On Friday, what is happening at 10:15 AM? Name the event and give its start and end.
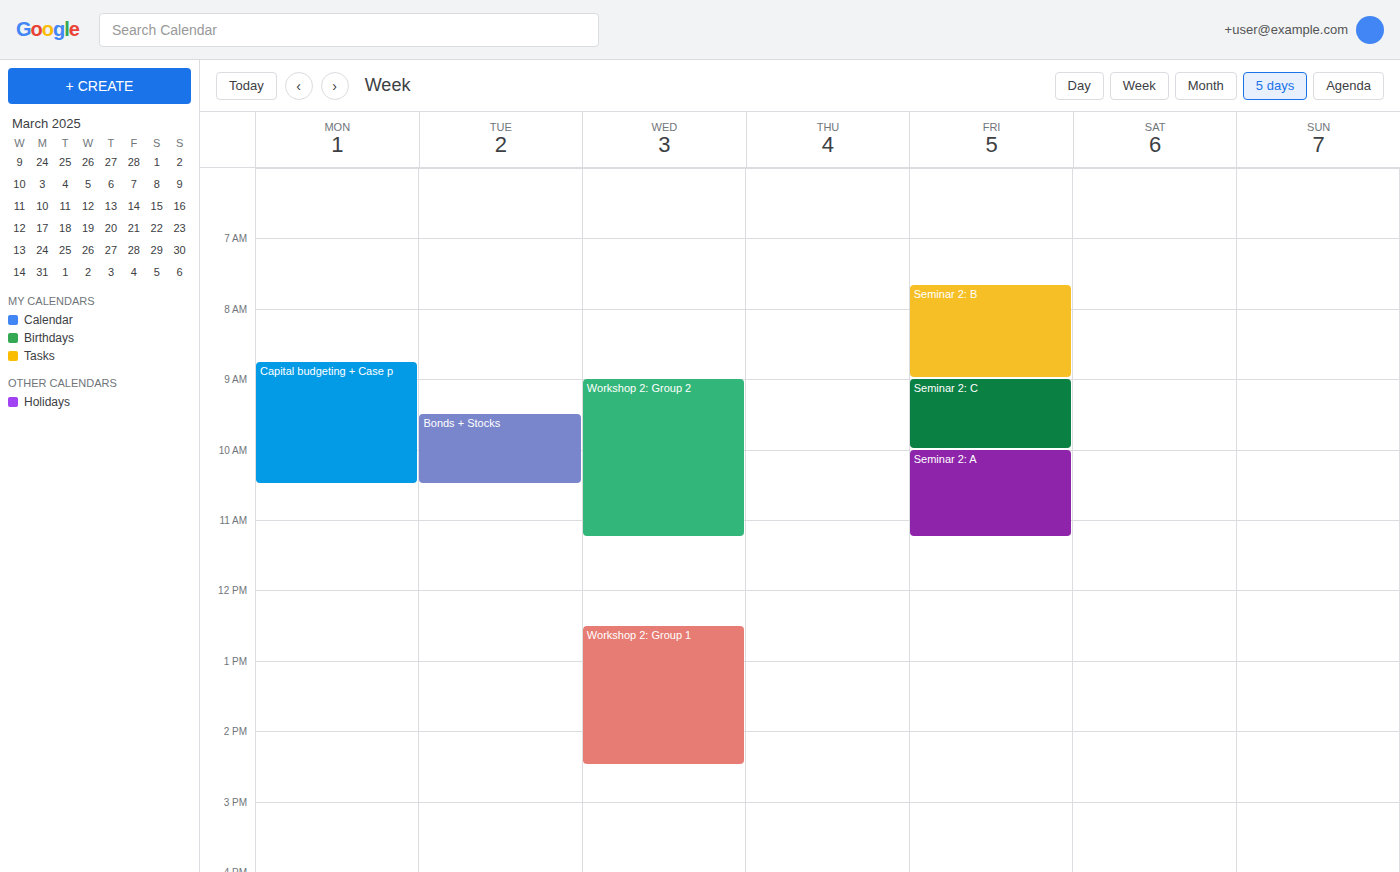
"Seminar 2: A", 10:00 AM to 11:15 AM